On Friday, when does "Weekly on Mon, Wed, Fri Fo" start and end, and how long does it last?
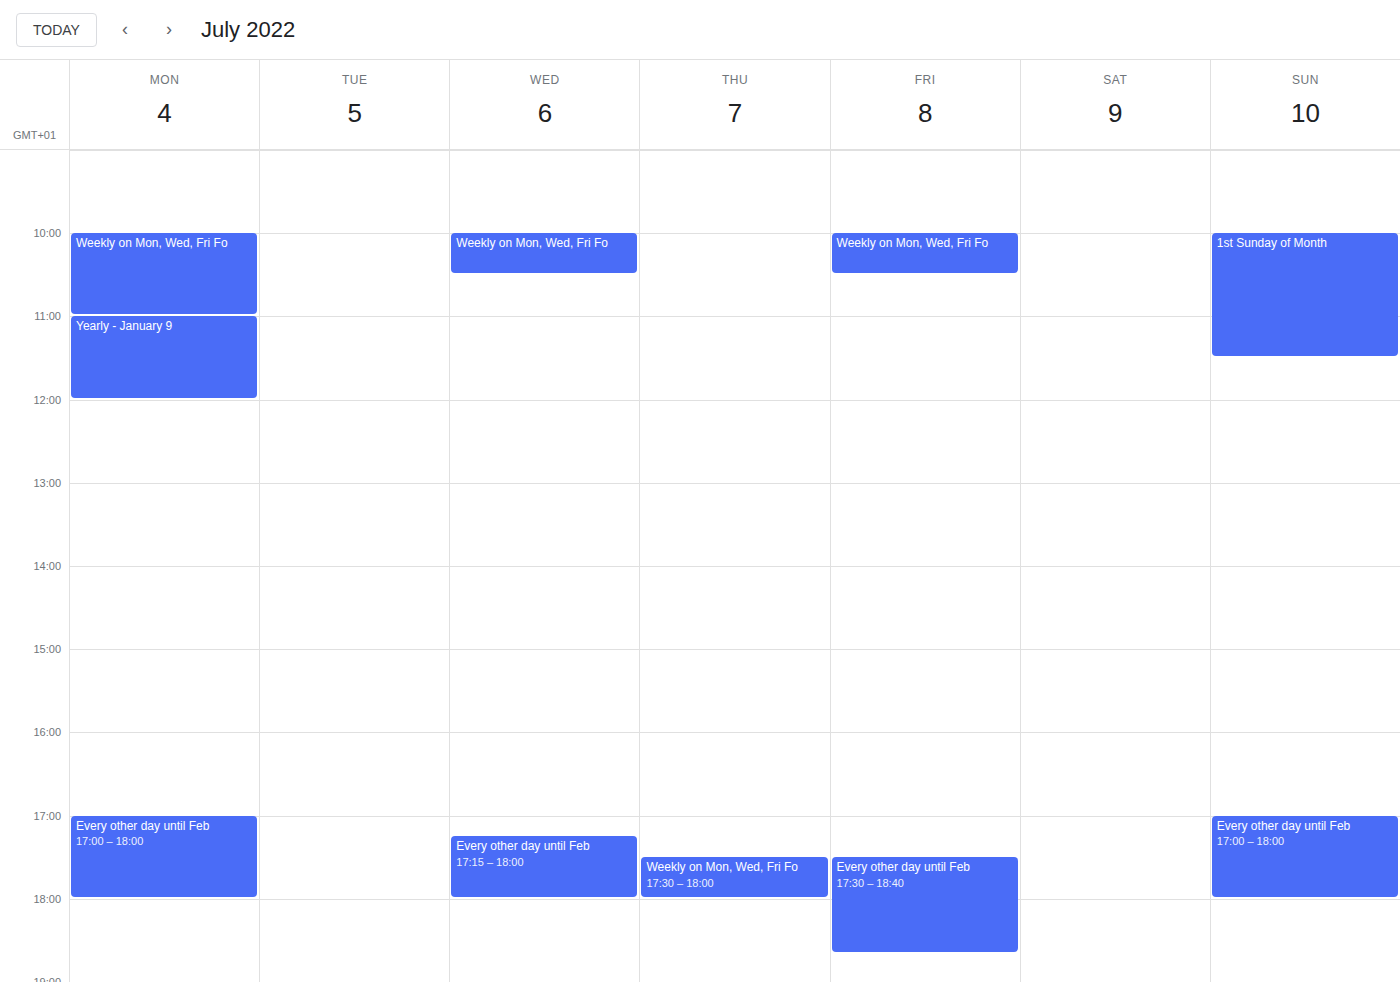
10:00 AM to 10:30 AM, 30 minutes